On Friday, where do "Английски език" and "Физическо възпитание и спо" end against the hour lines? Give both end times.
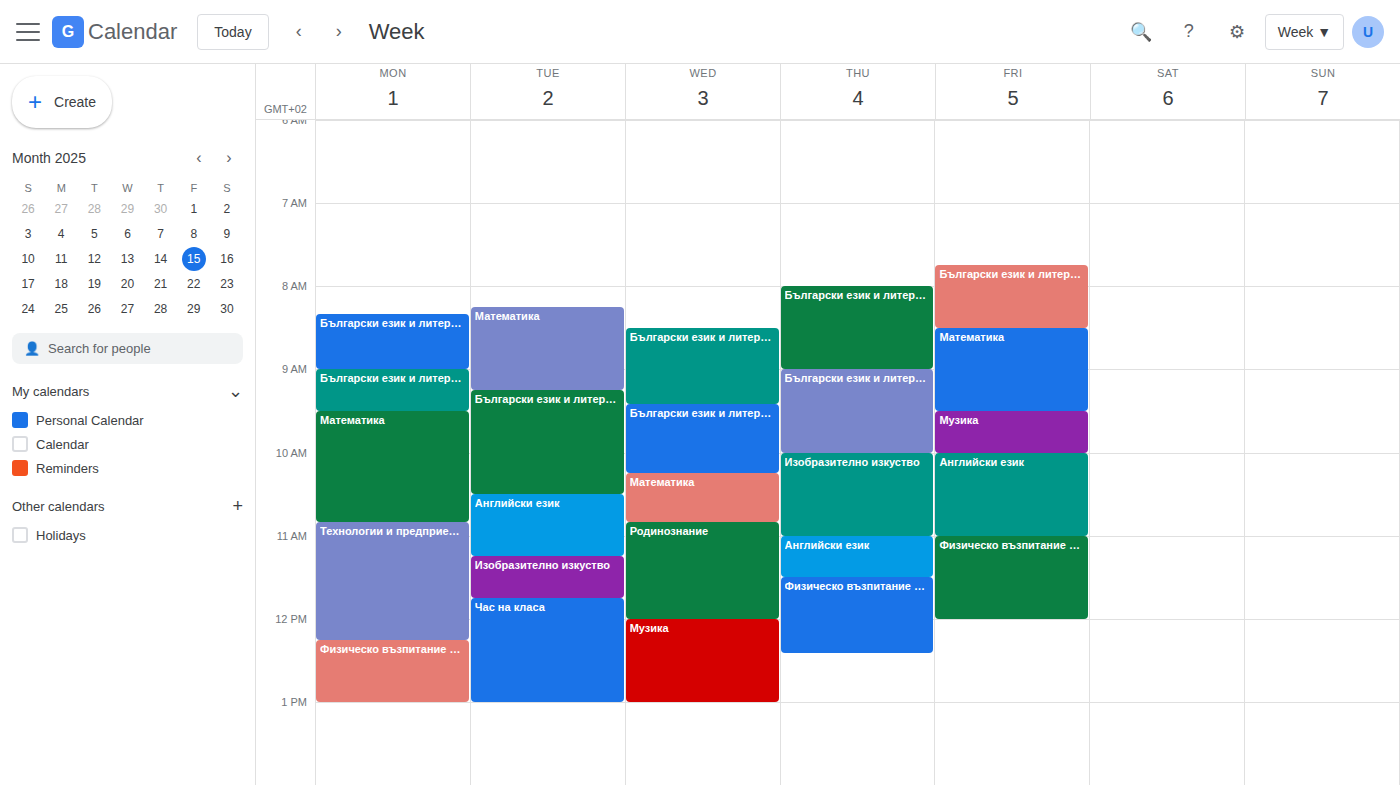
"Английски език": 11:00 AM, exactly on the 11 AM line. "Физическо възпитание и спо": 12:00 PM, exactly on the 12 PM line.